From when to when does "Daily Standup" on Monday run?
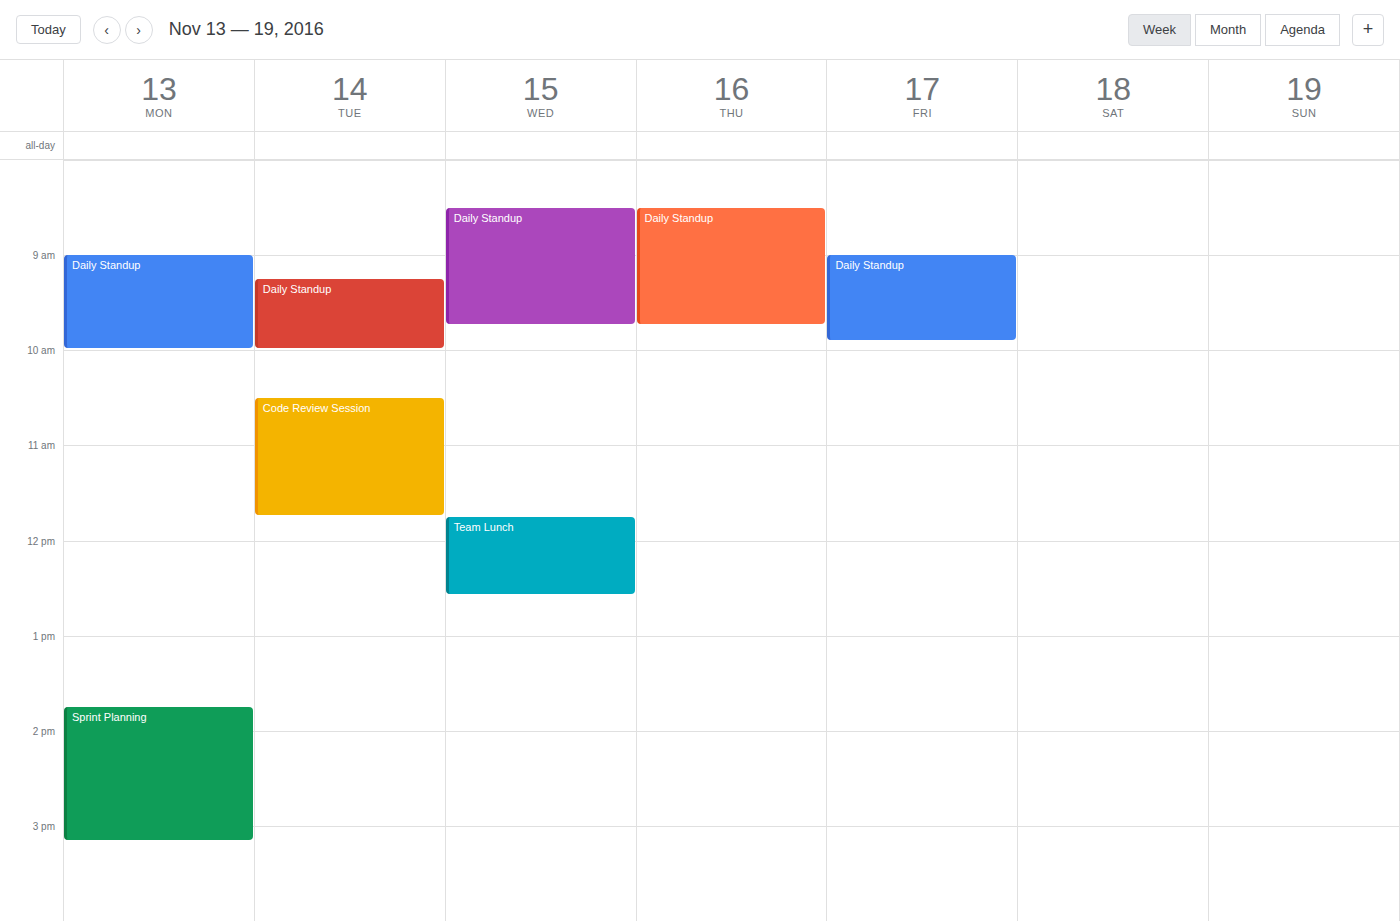
9:00 AM to 10:00 AM